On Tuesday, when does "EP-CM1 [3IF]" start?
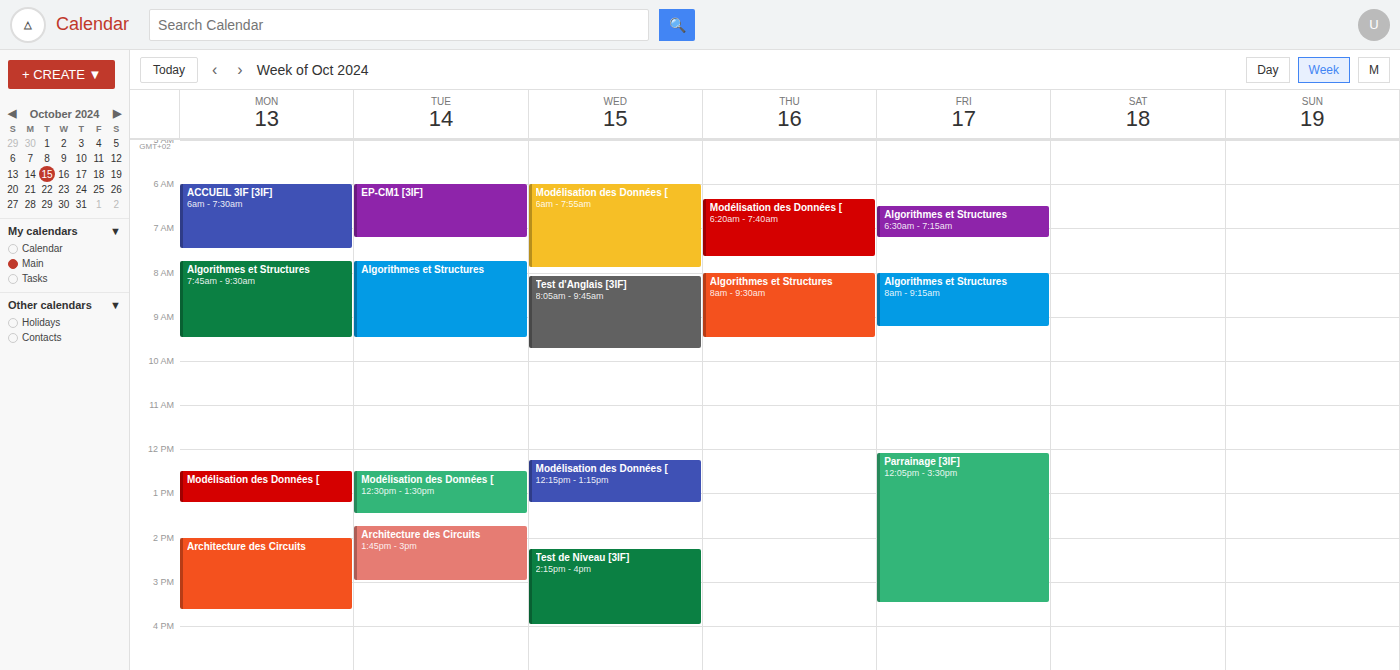
6:00 AM